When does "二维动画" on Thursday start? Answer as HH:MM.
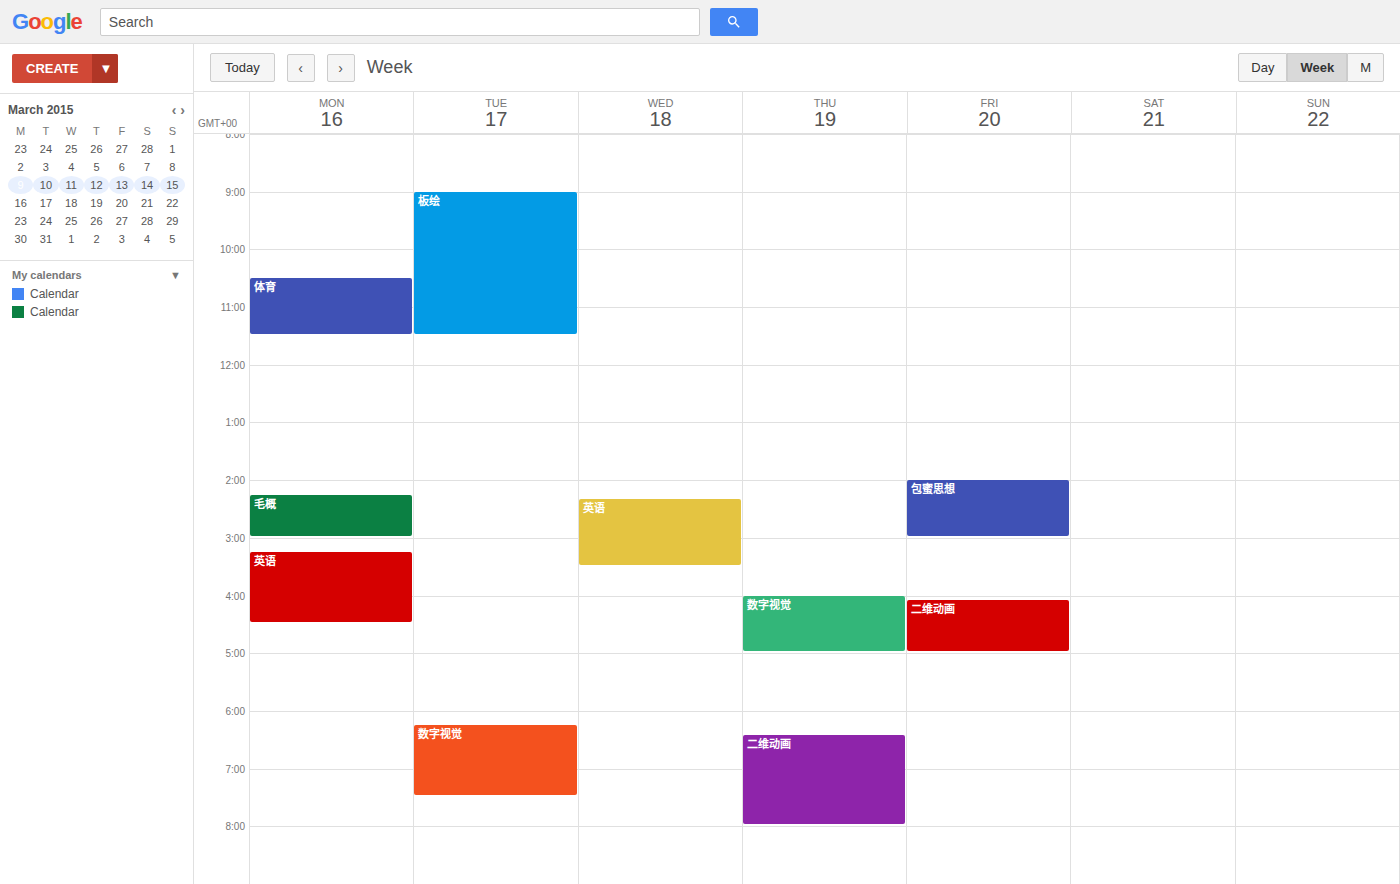
18:25